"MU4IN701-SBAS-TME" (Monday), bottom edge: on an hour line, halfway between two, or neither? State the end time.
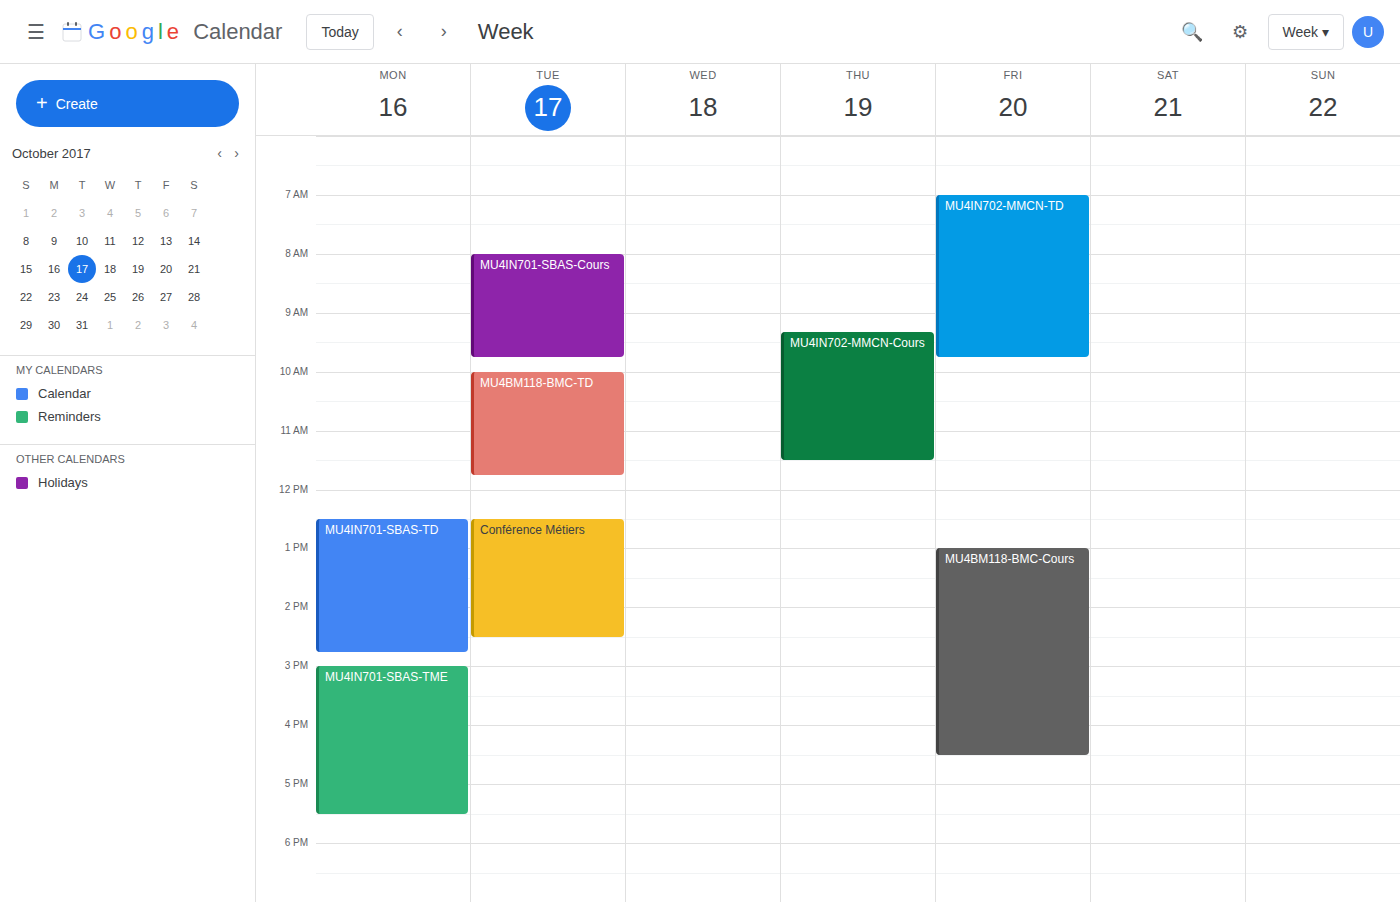
5:30 PM -- halfway between the 5 PM and 6 PM lines.